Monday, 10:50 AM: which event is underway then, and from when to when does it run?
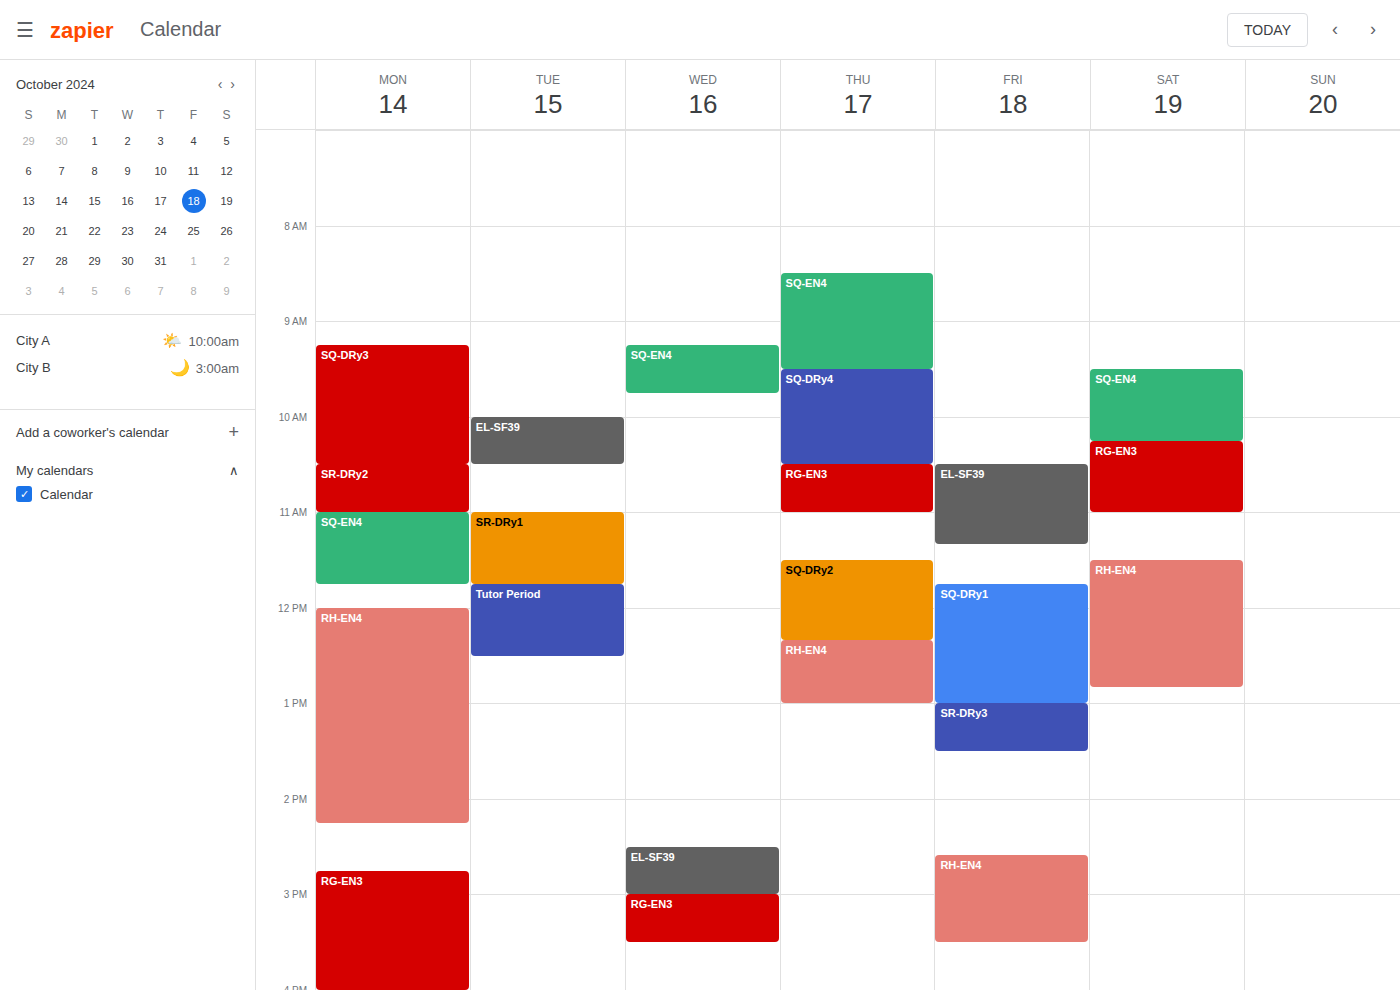
"SR-DRy2", 10:30 AM to 11:00 AM